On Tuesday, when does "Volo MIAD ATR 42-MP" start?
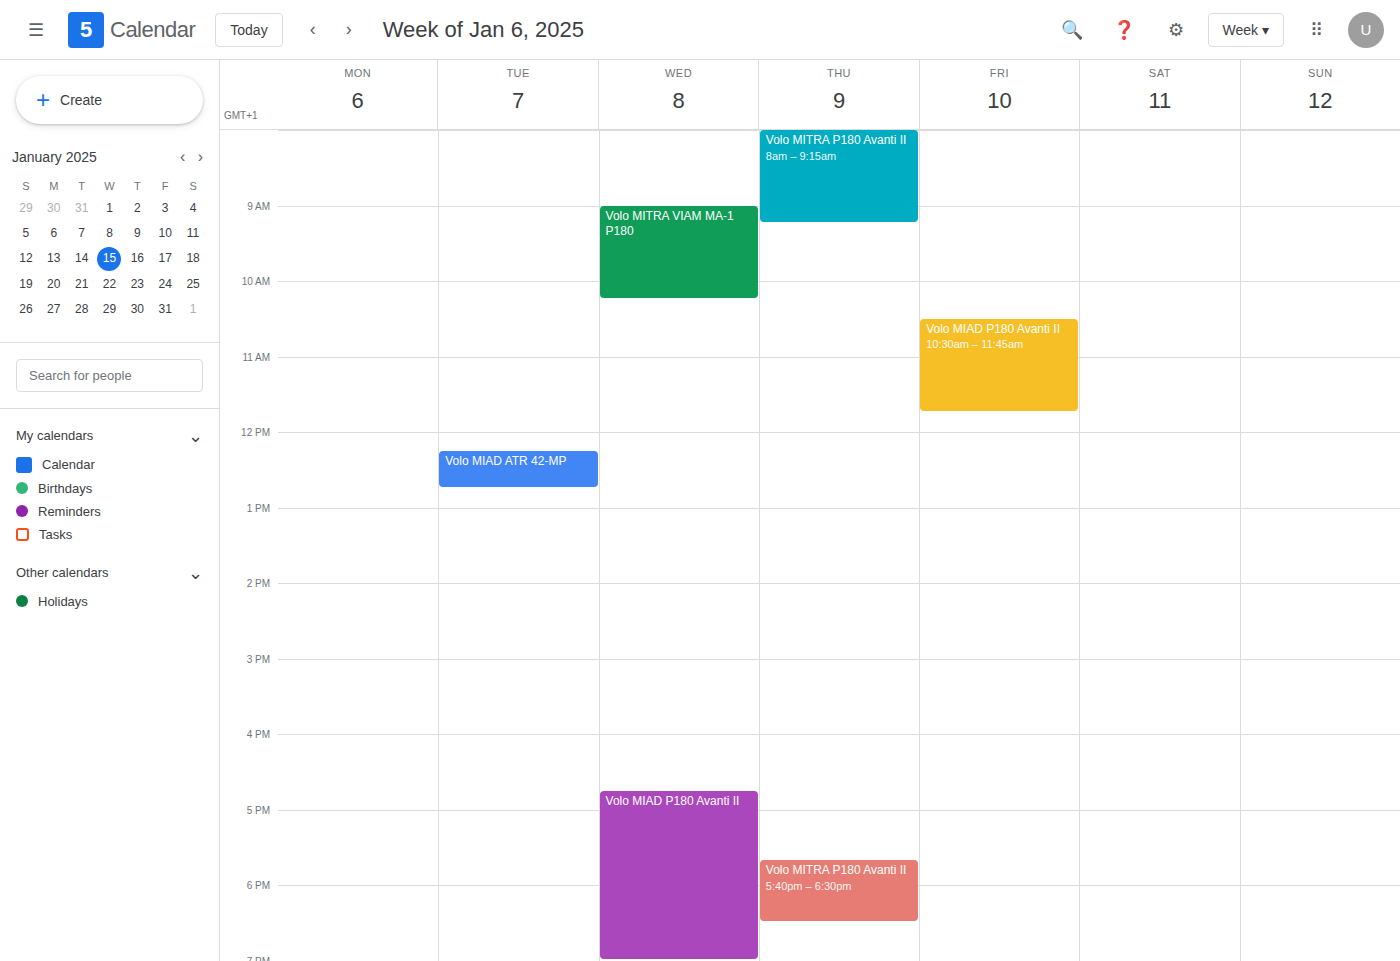
12:15 PM